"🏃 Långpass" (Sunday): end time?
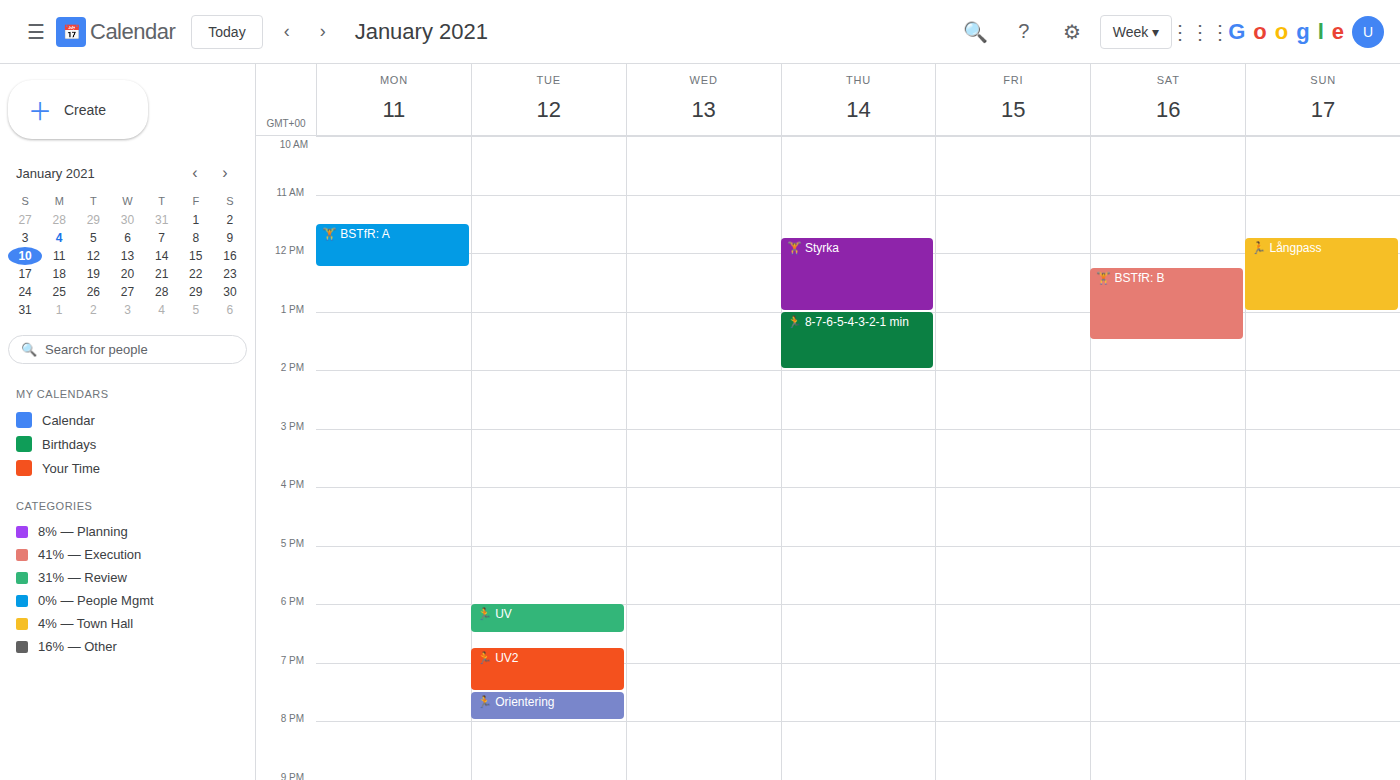
1:00 PM